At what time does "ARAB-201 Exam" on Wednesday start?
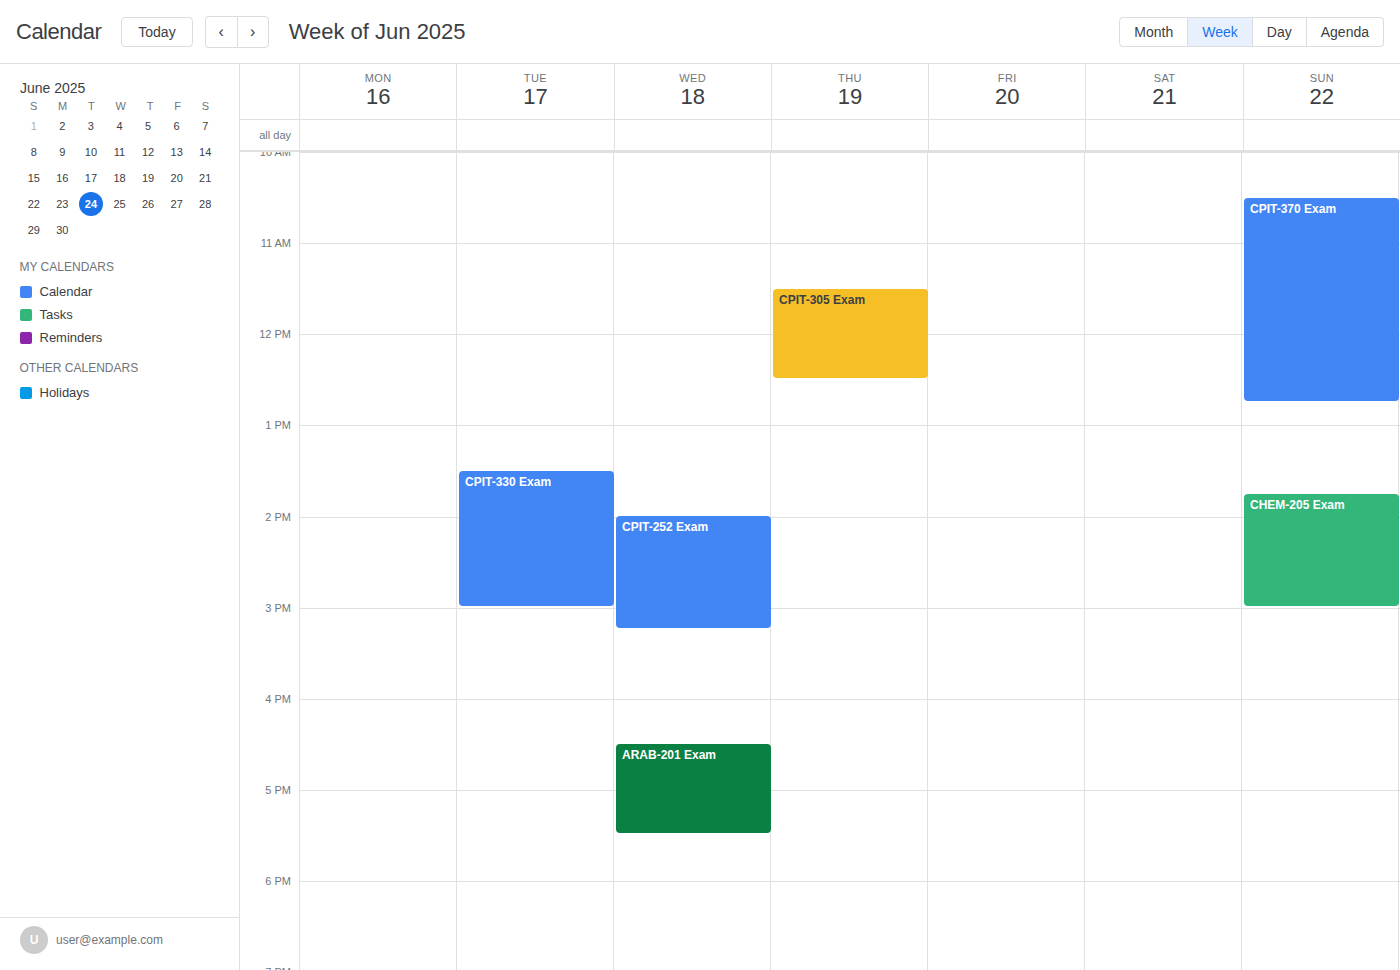
4:30 PM